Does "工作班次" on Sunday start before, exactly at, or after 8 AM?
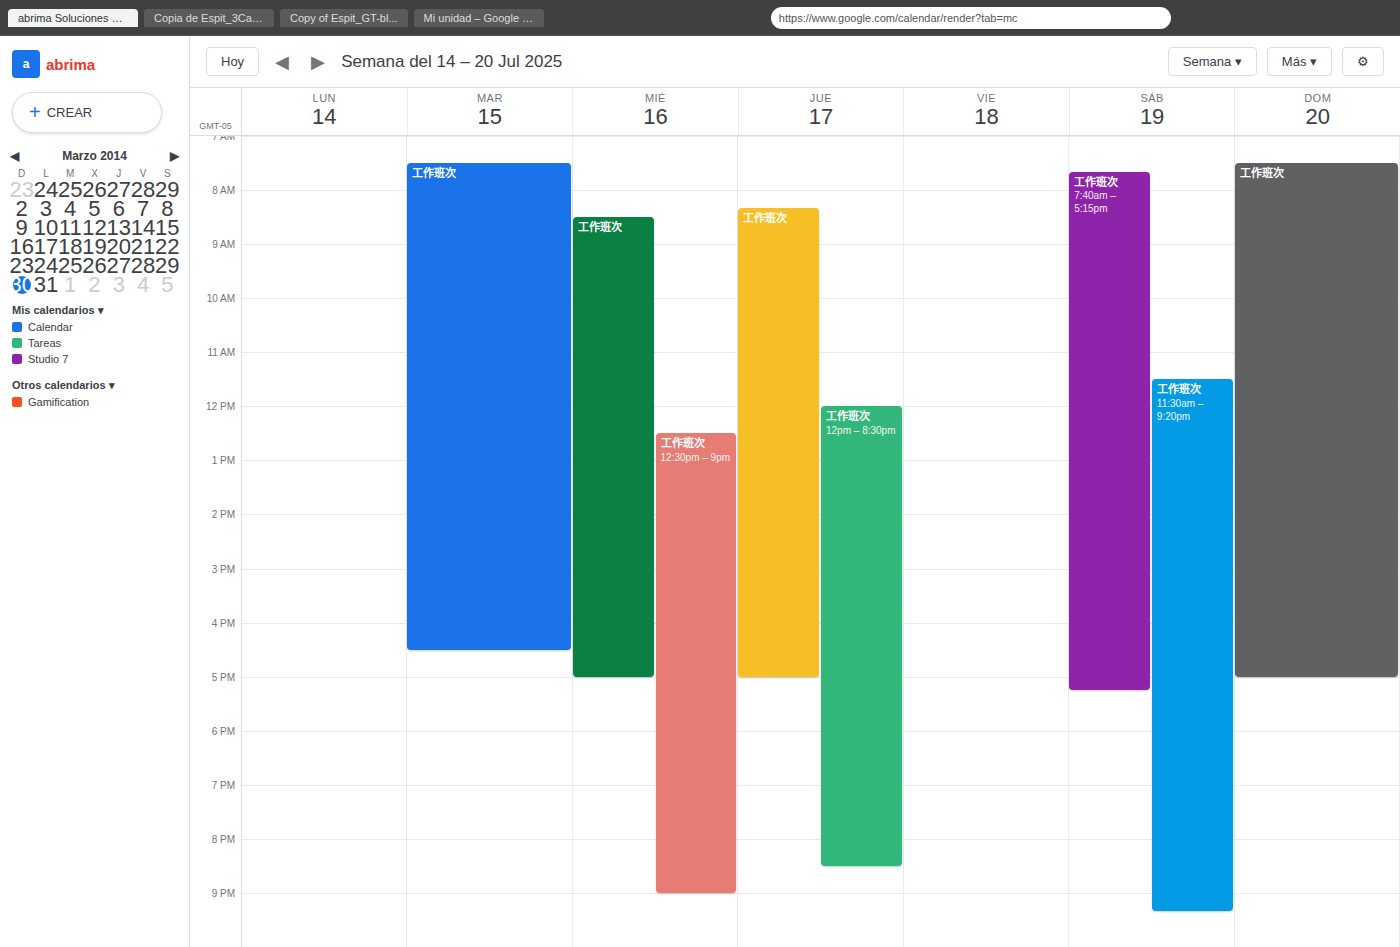
7:30 AM -- before 8 AM, 30 minutes above the 8 AM line.